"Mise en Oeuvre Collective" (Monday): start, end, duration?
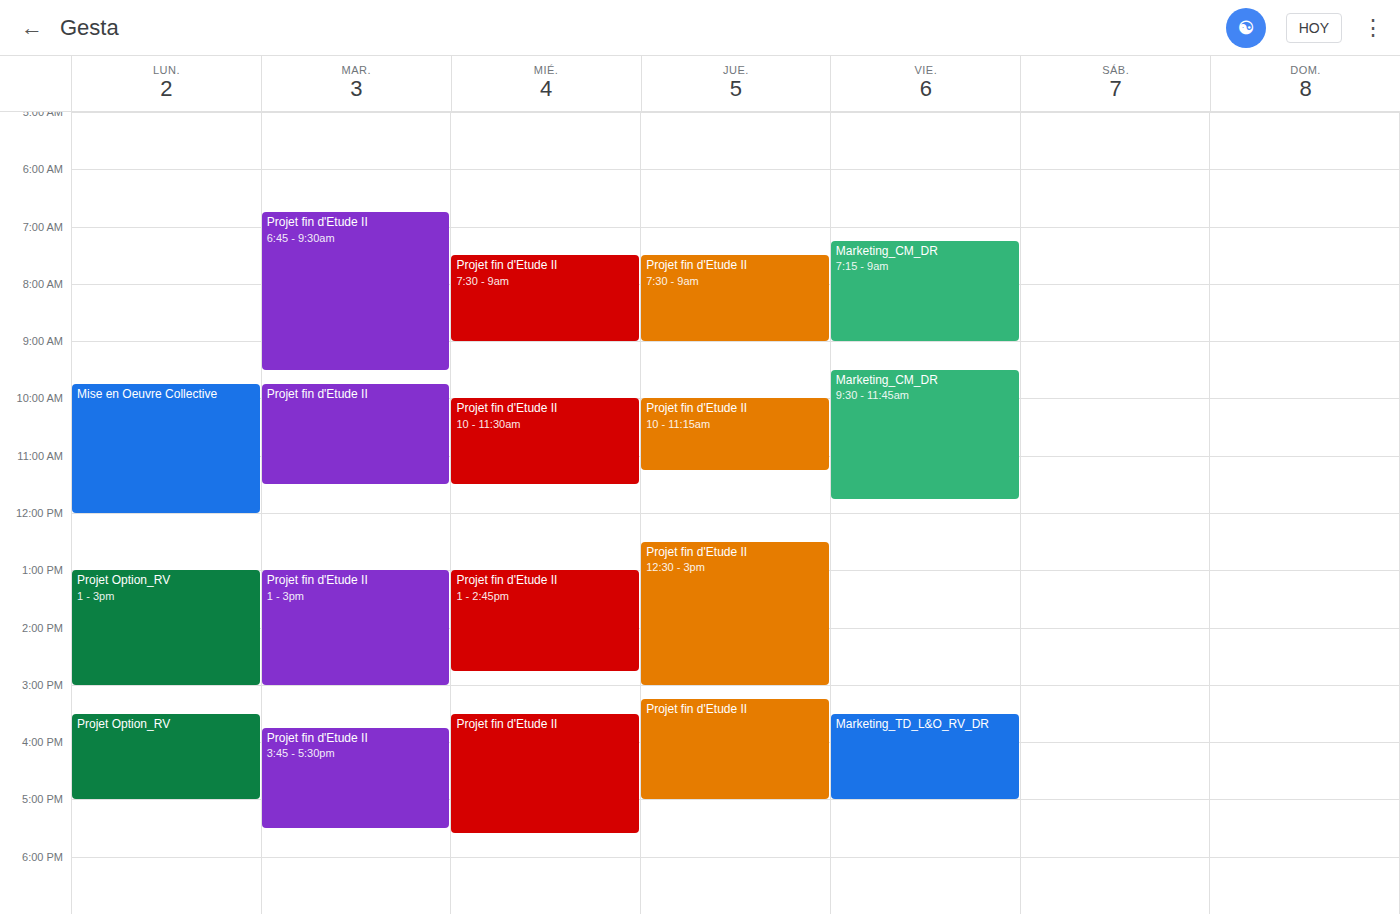
9:45 AM to 12:00 PM, 2 hours 15 minutes